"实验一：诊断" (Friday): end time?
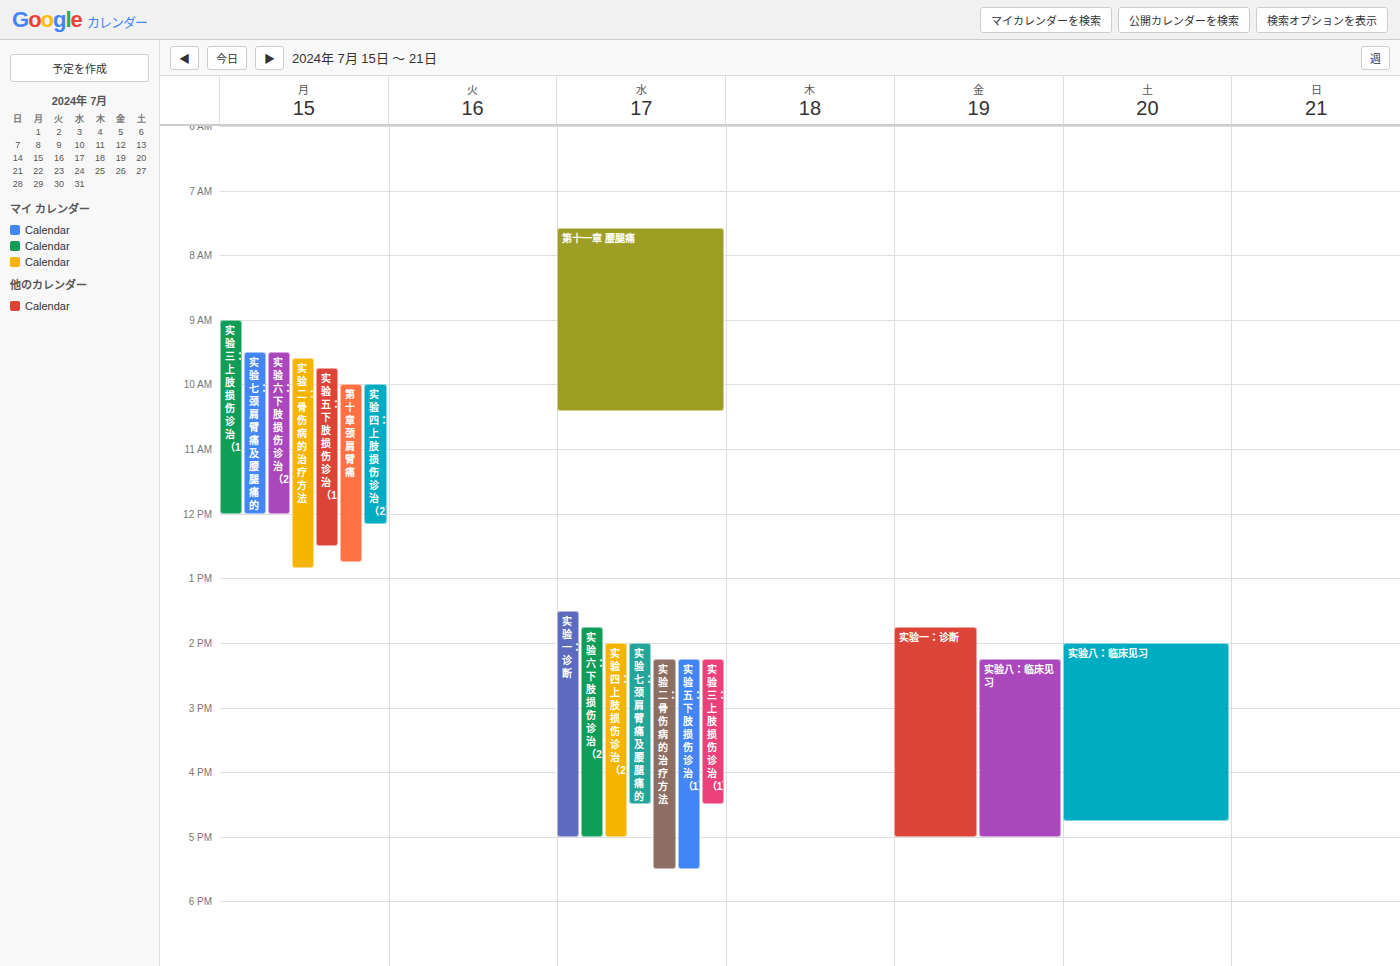
5:00 PM